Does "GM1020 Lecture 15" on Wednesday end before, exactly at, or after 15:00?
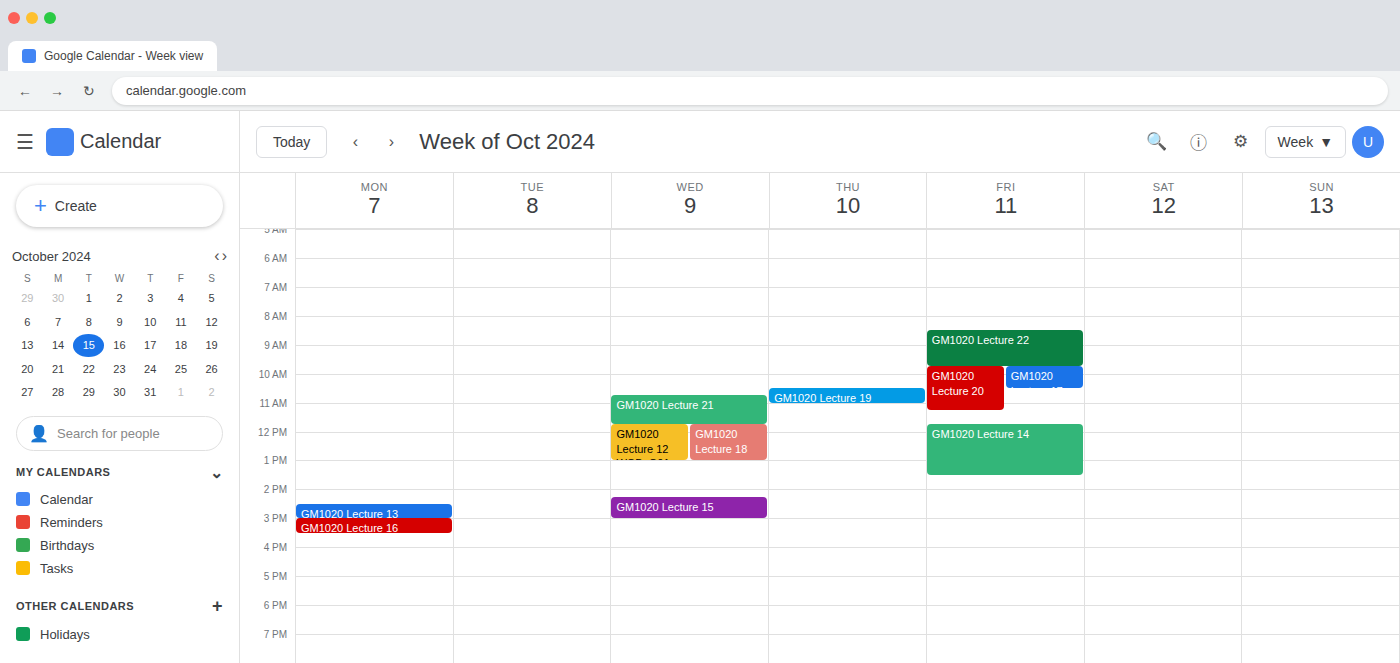
15:00 -- exactly at 15:00, on the 15:00 line.